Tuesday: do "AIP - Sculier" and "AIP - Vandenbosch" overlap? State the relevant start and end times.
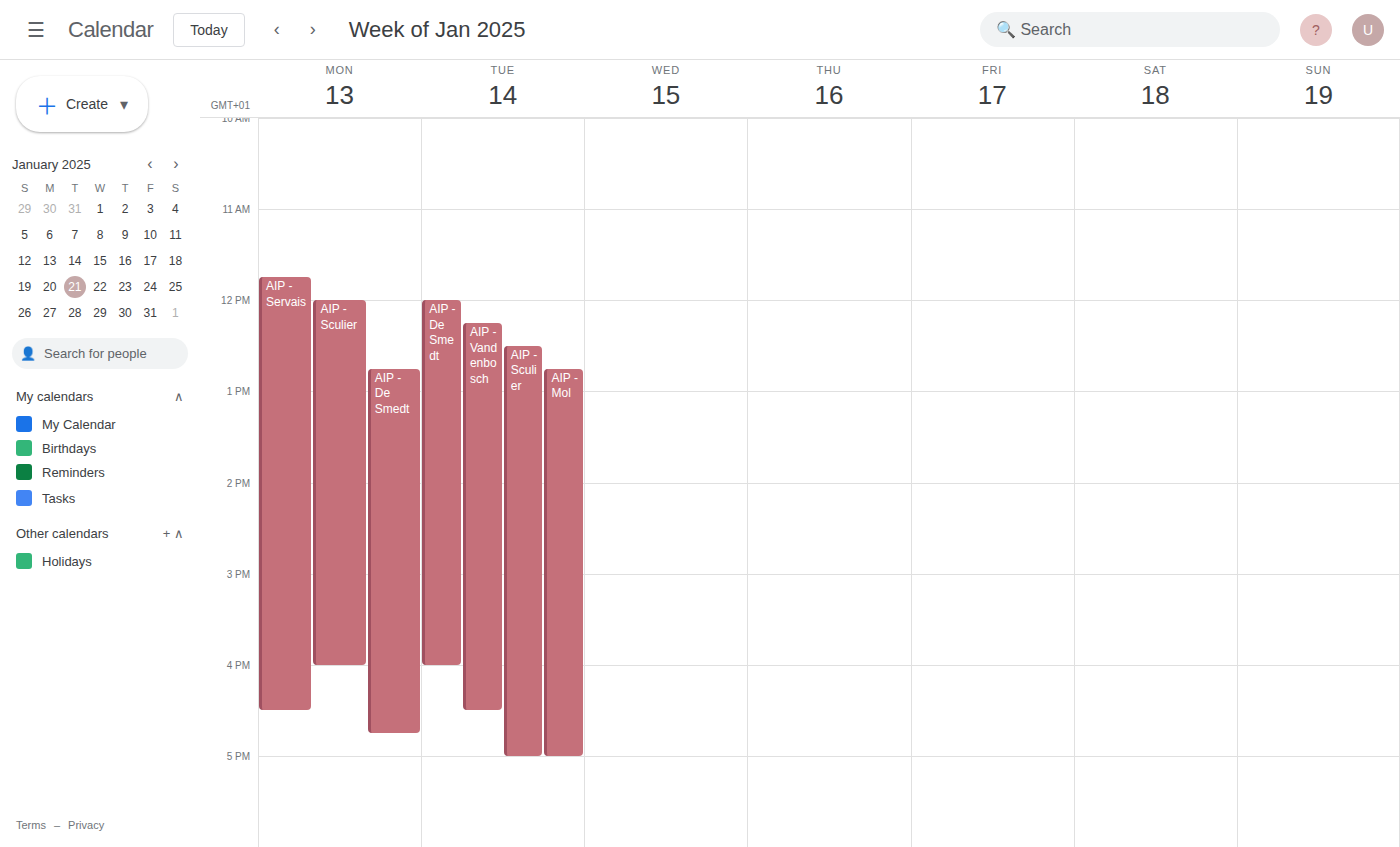
"AIP - Sculier" starts at 12:30 PM, before "AIP - Vandenbosch" ends at 4:30 PM -- they overlap.